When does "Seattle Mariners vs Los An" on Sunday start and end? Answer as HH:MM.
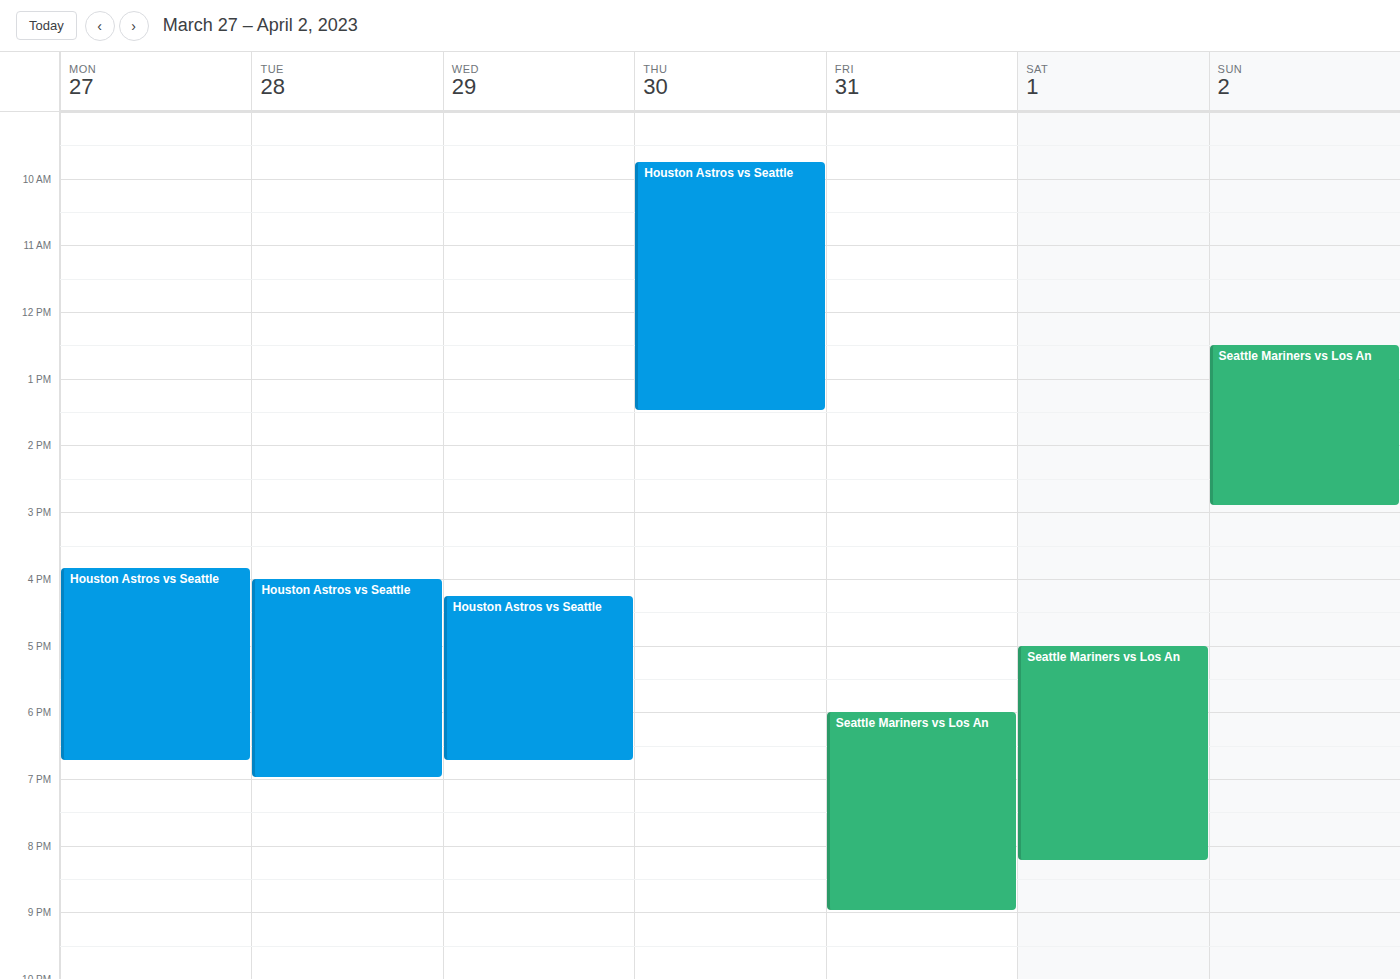
12:30 to 14:55